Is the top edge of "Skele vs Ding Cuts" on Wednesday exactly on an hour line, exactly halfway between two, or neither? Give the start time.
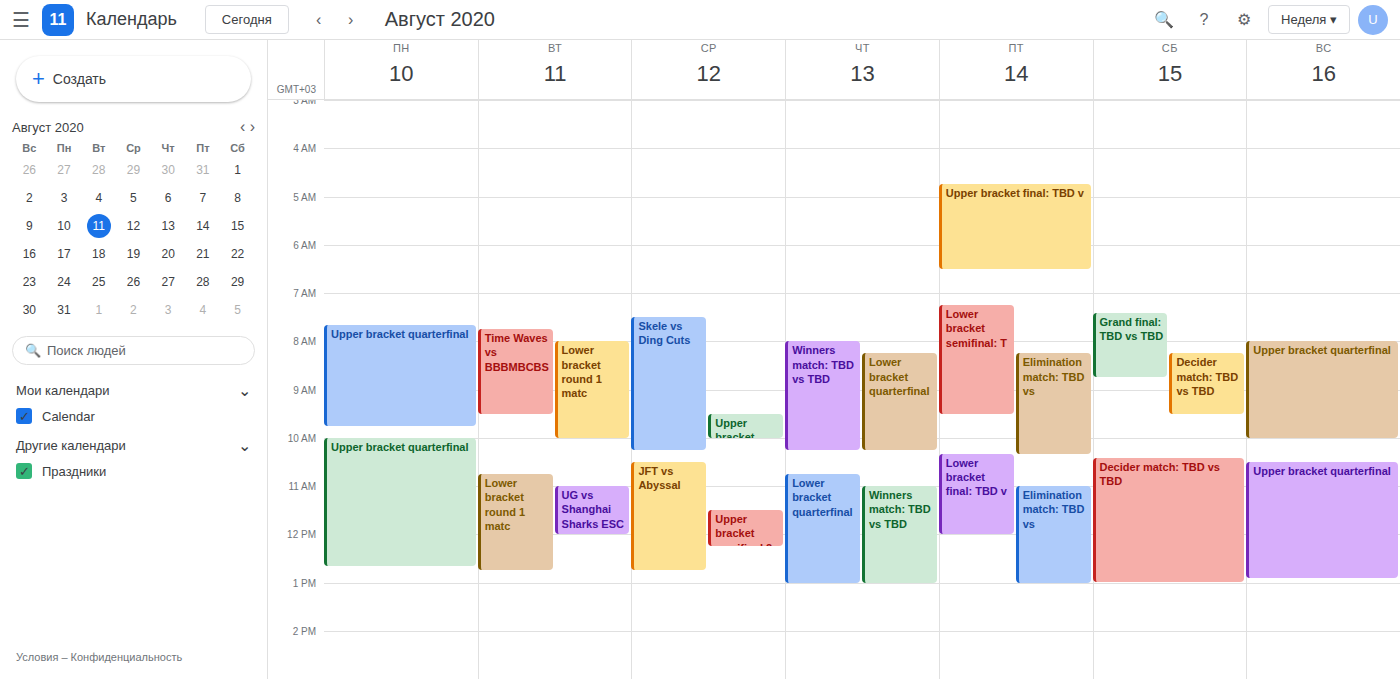
7:30 AM -- halfway between the 7 AM and 8 AM lines.